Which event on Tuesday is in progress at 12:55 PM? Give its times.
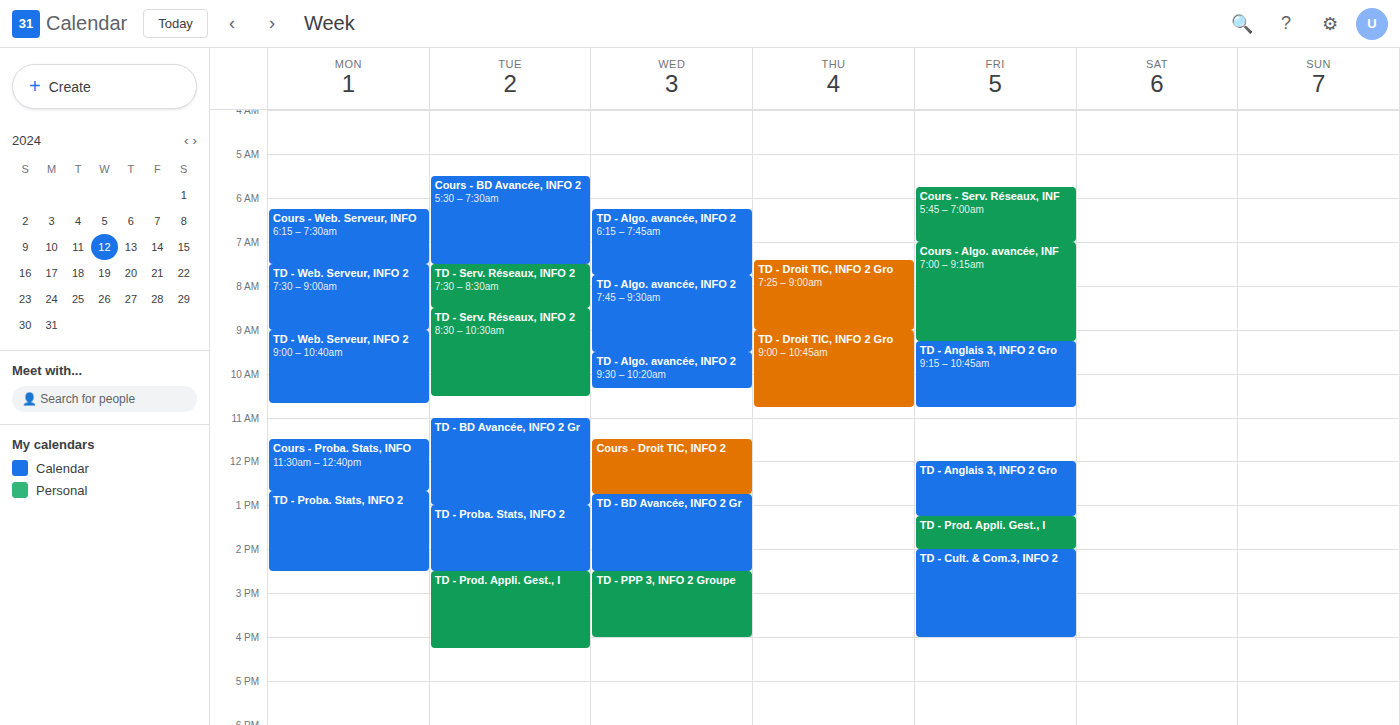
"TD - BD Avancée, INFO 2 Gr", 11:00 AM to 1:00 PM